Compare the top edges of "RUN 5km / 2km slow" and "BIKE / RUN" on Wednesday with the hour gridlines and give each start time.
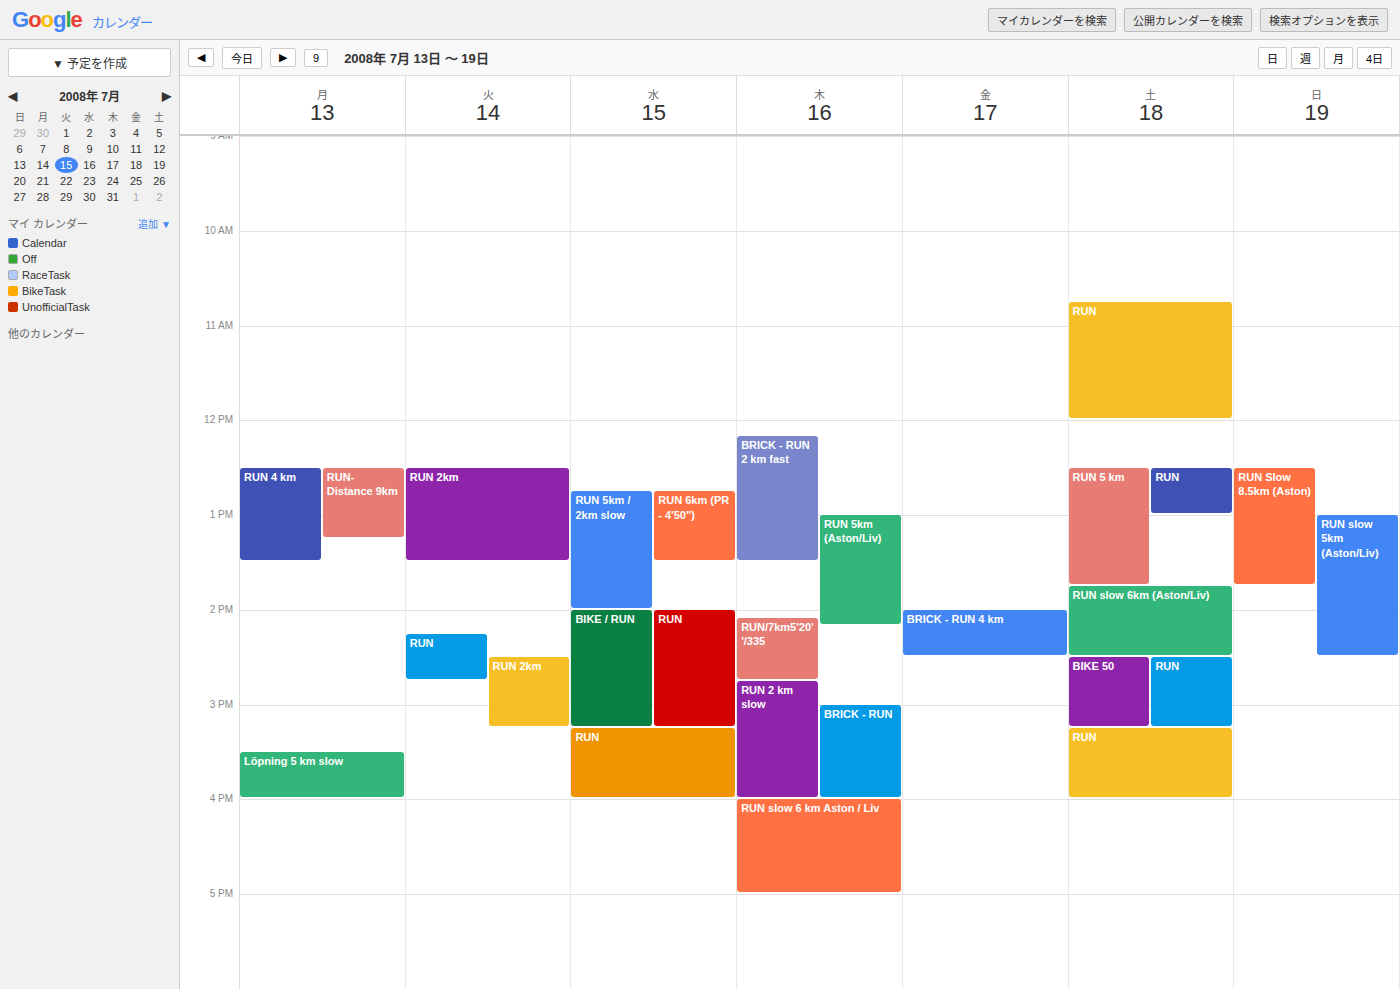
"RUN 5km / 2km slow": 12:45 PM, neither: three quarters of the way from the 12 PM line to the 1 PM line. "BIKE / RUN": 2:00 PM, exactly on the 2 PM line.